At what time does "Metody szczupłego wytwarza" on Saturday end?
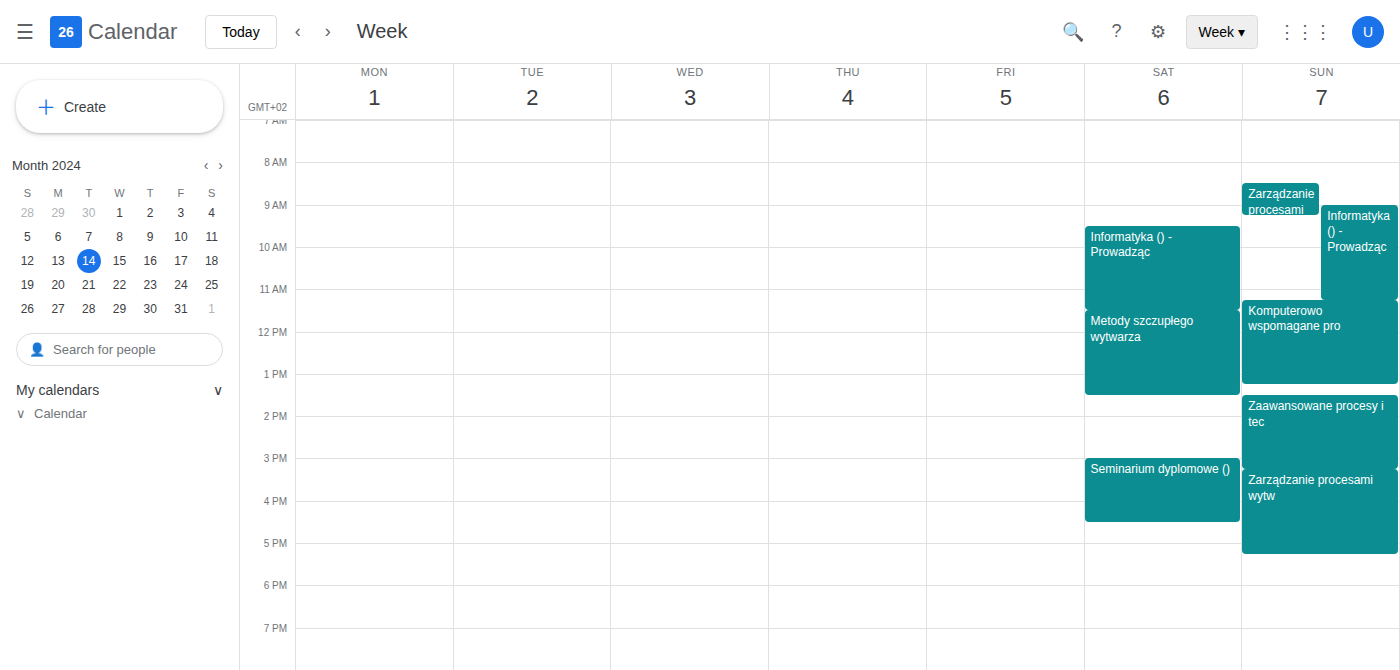
1:30 PM